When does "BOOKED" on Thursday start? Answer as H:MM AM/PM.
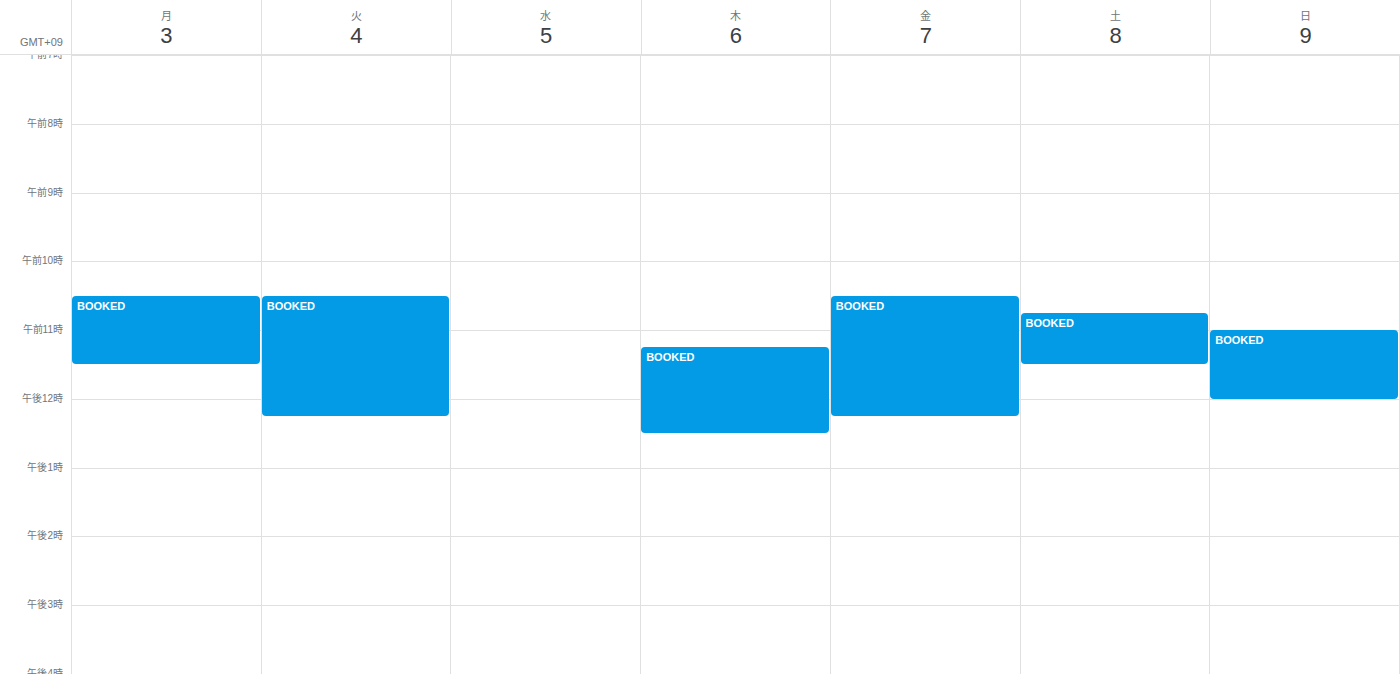
11:15 AM